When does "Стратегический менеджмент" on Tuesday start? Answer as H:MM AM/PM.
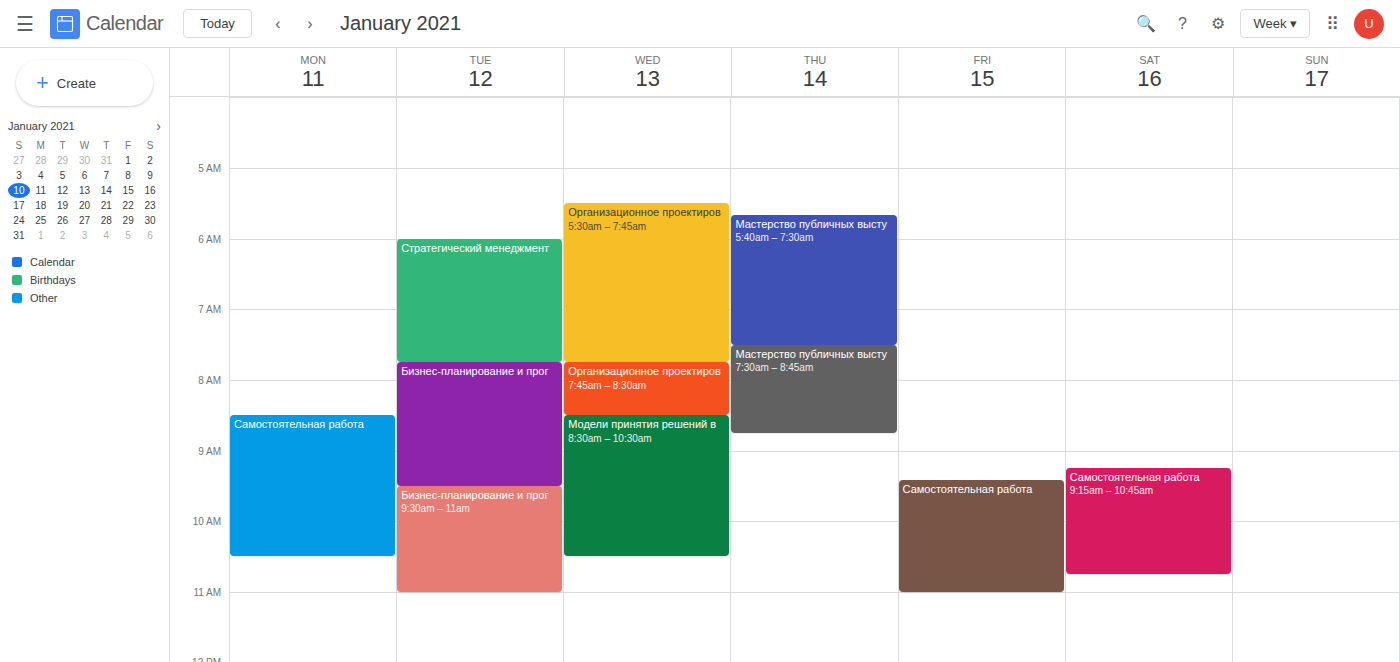
6:00 AM